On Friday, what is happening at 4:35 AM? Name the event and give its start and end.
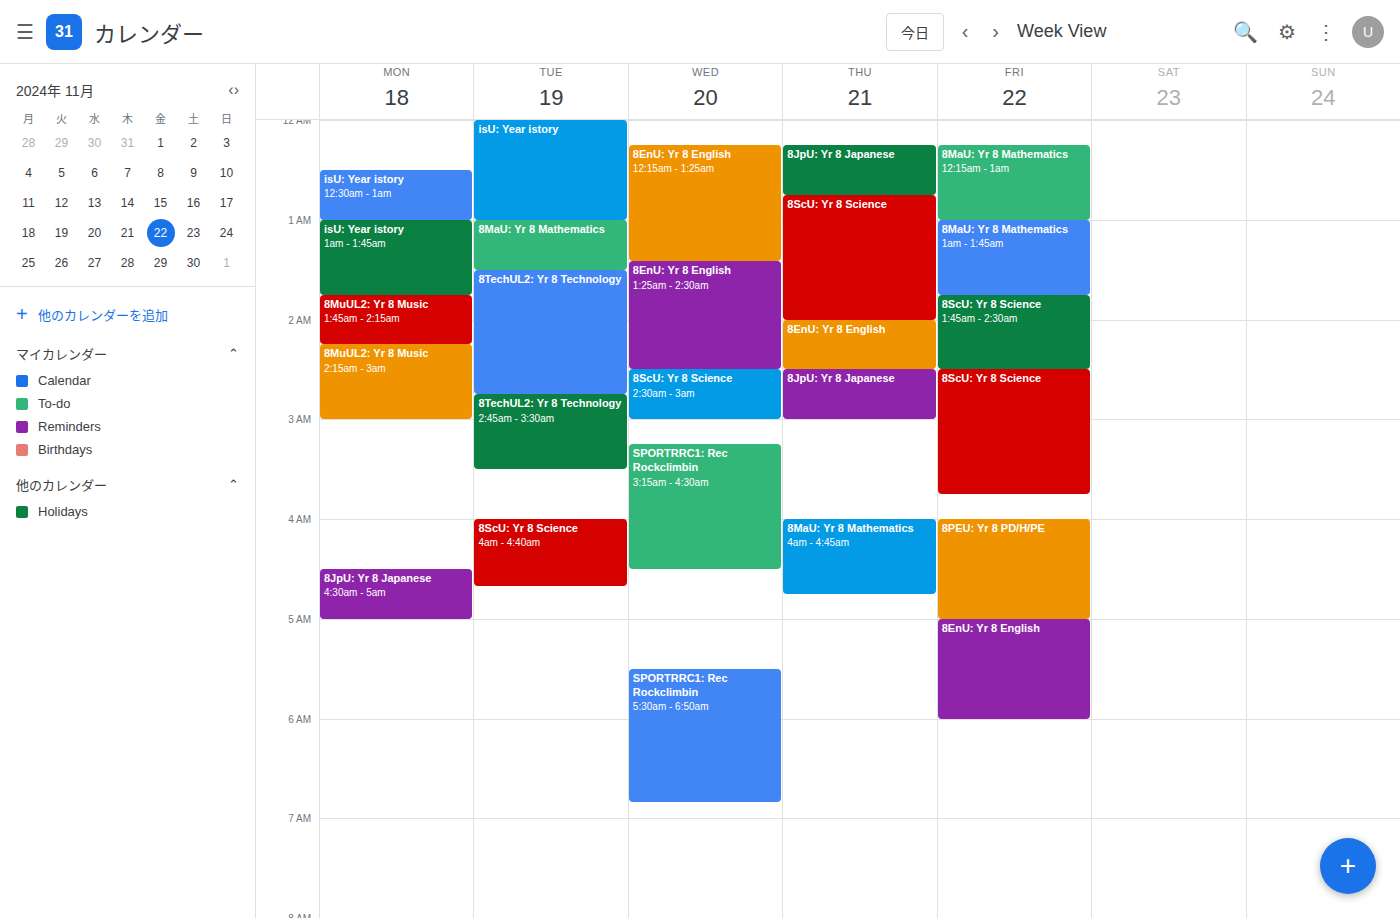
"8PEU: Yr 8 PD/H/PE", 4:00 AM to 5:00 AM